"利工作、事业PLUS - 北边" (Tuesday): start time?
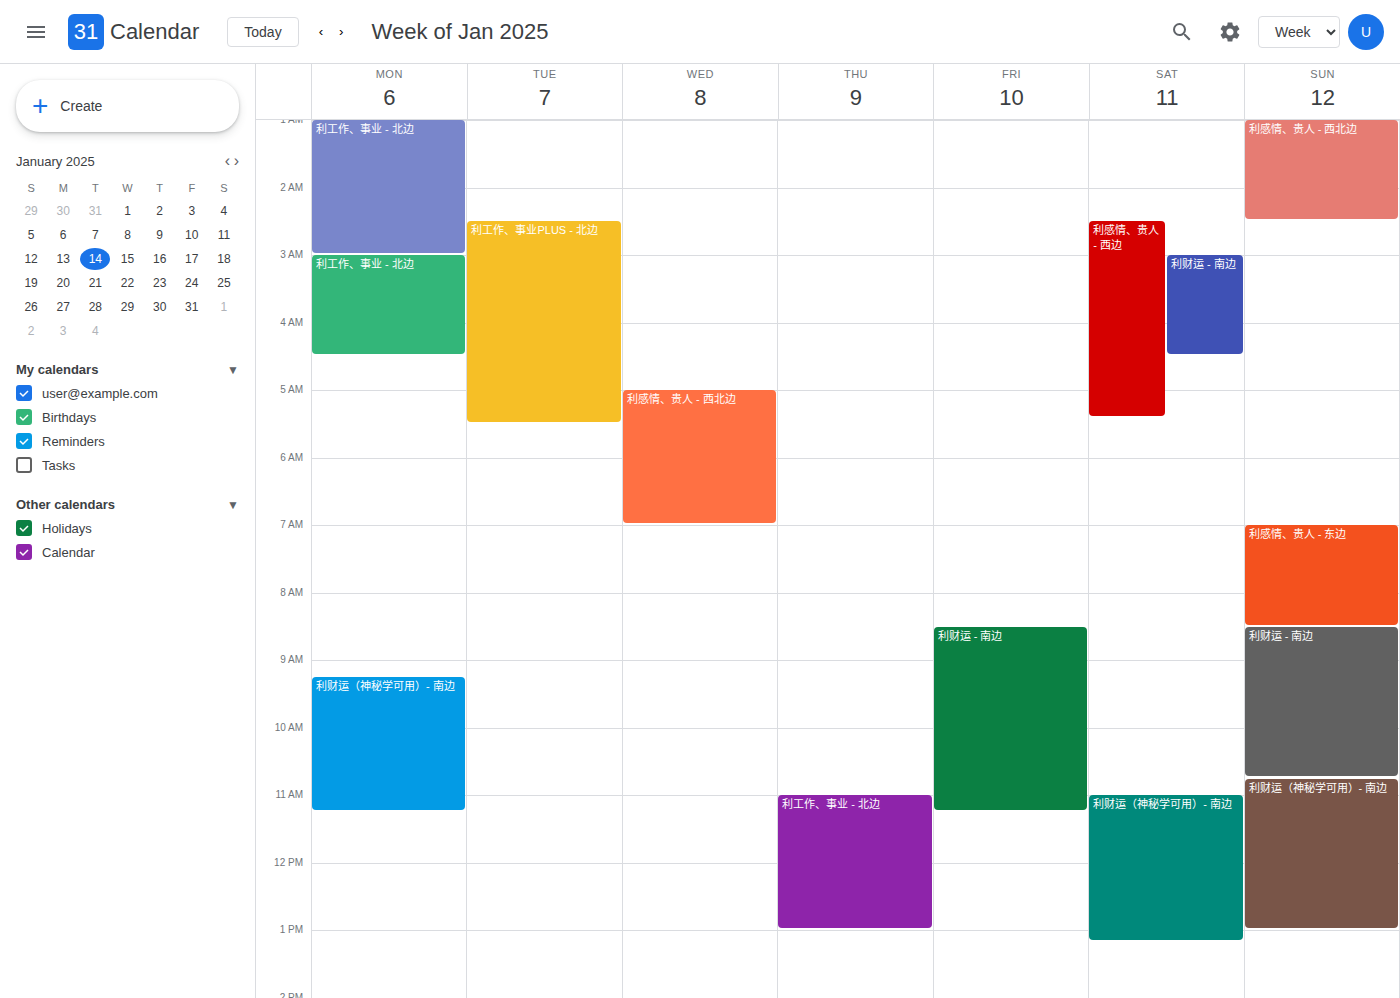
2:30 AM